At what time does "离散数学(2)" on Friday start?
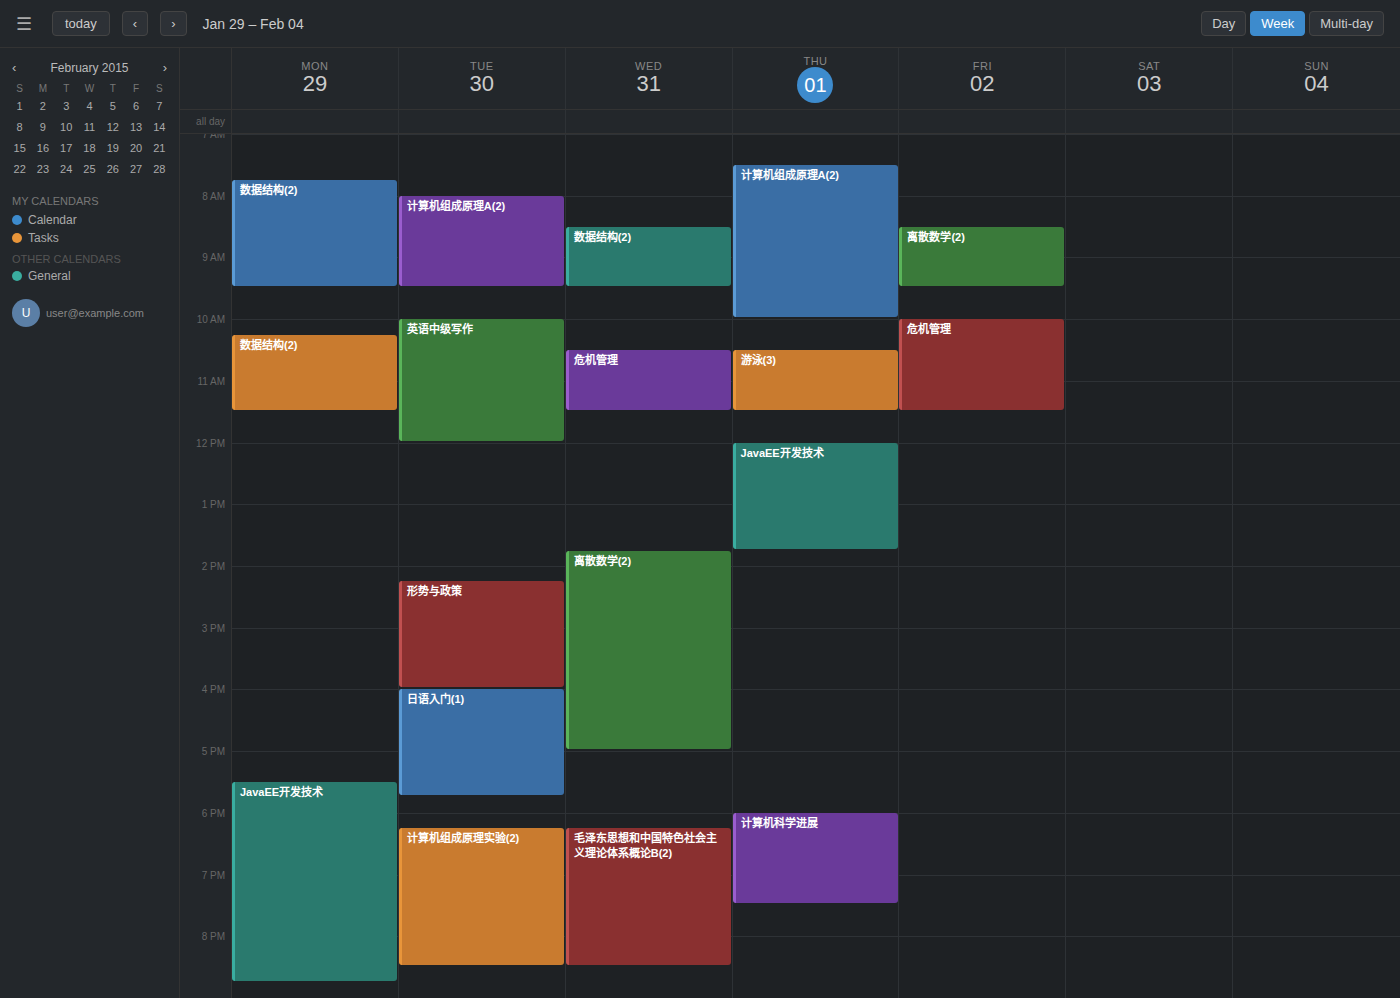
8:30 AM